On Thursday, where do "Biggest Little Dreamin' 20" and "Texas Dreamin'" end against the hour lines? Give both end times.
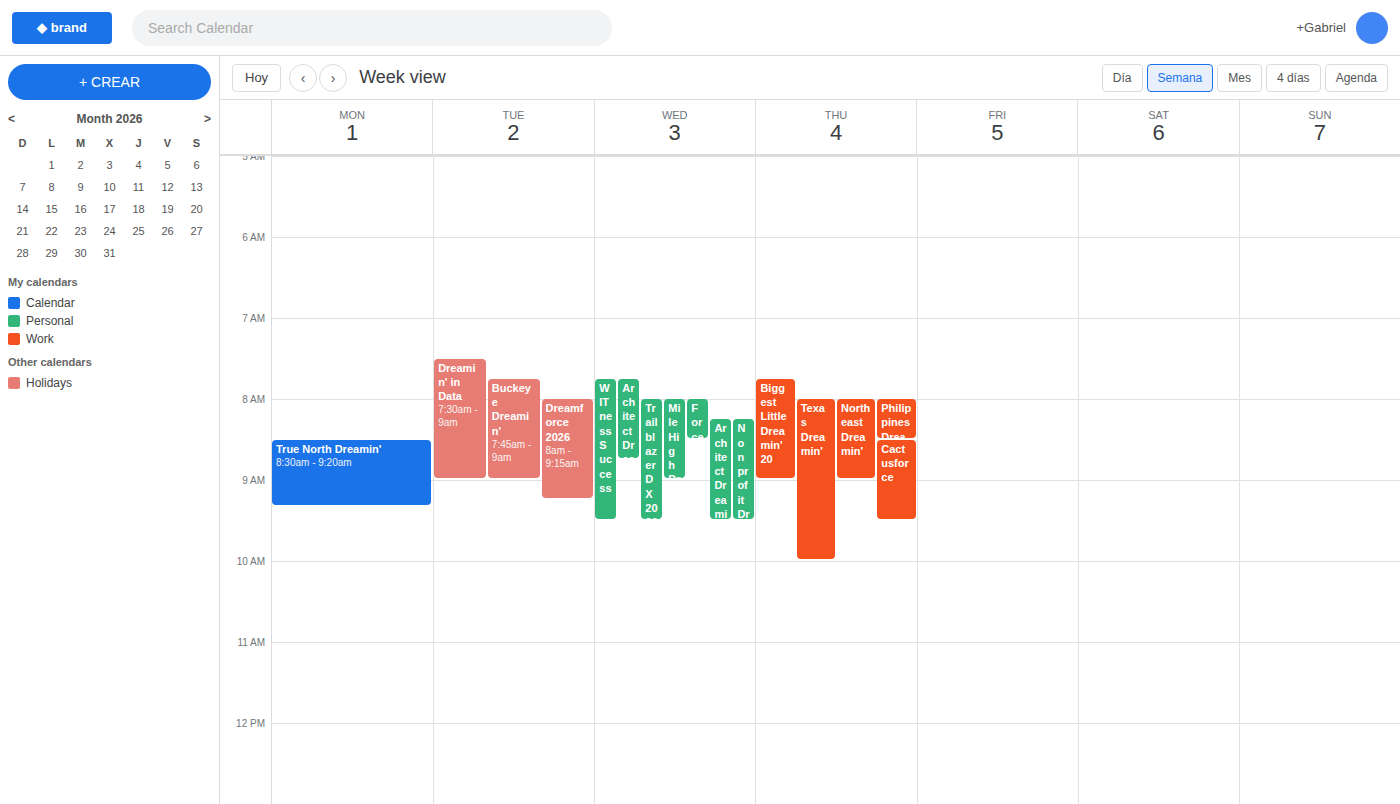
"Biggest Little Dreamin' 20": 9:00 AM, exactly on the 9 AM line. "Texas Dreamin'": 10:00 AM, exactly on the 10 AM line.